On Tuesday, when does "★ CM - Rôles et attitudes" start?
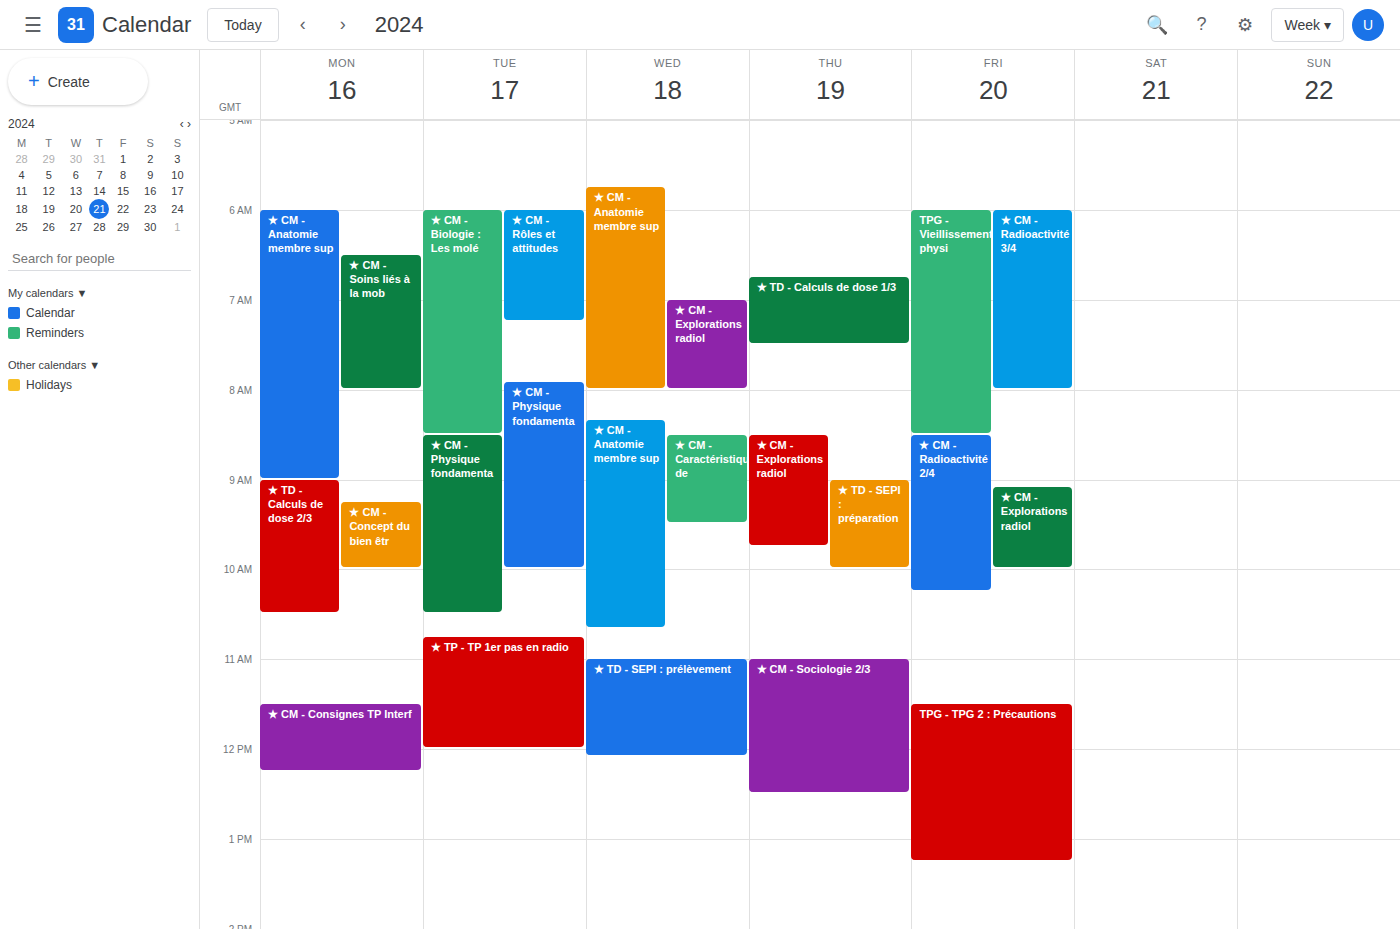
6:00 AM